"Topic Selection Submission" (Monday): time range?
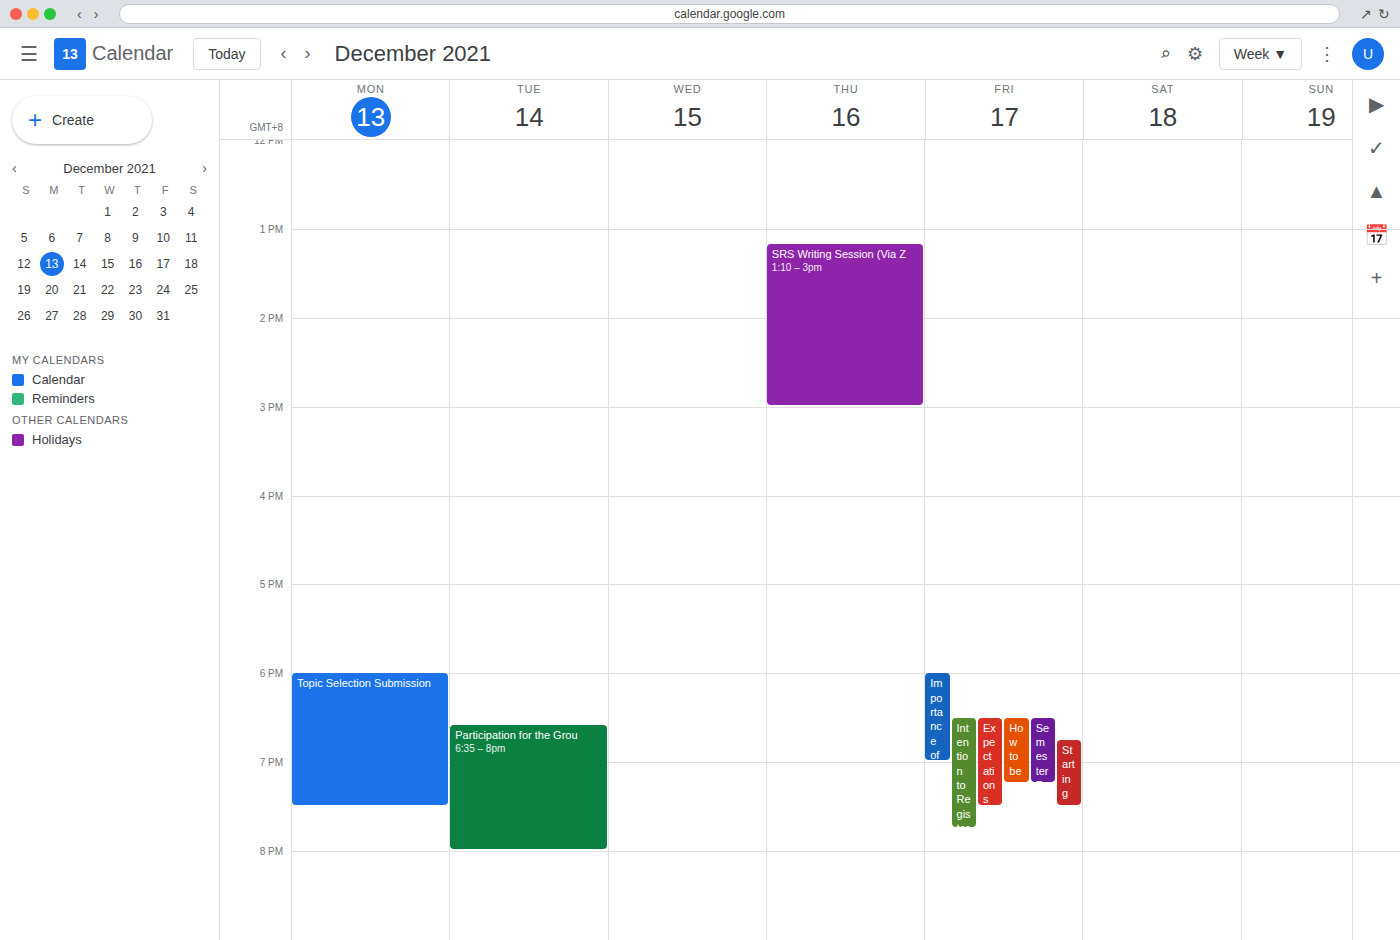
18:00 to 19:30